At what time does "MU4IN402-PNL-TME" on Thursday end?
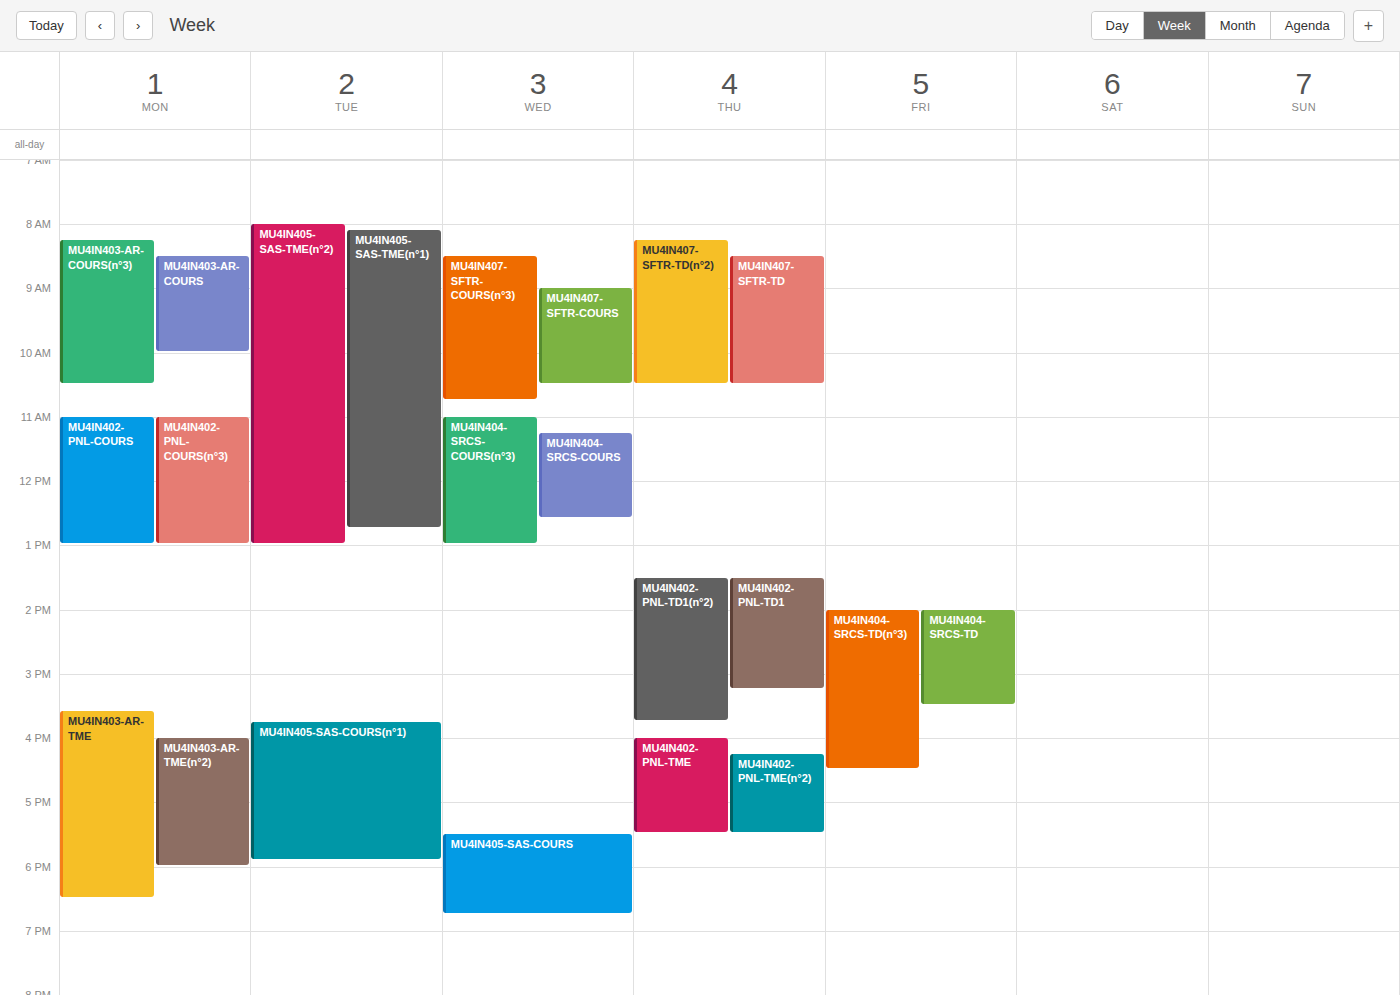
5:30 PM